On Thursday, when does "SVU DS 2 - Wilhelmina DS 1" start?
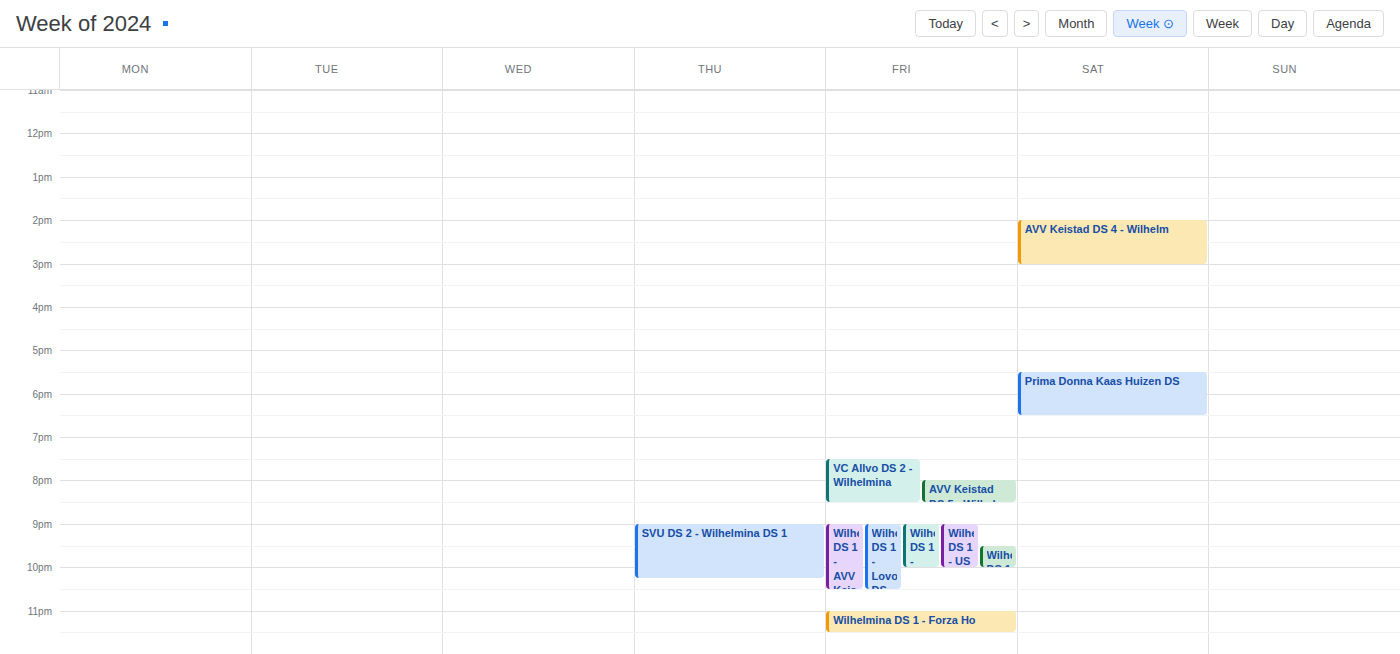
9:00 PM